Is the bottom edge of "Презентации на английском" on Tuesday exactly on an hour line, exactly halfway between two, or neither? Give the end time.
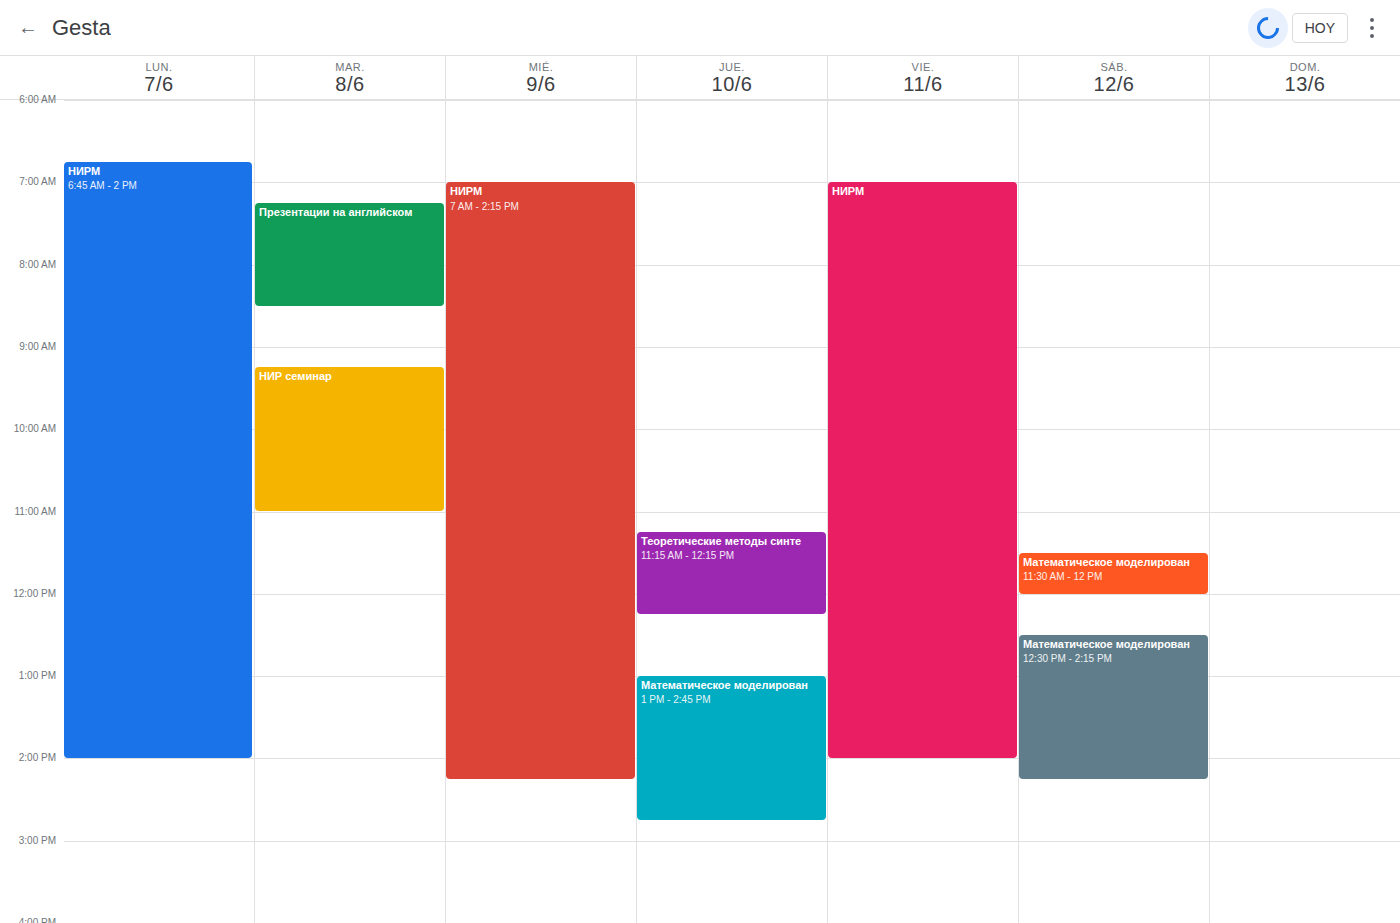
8:30 AM -- halfway between the 8 AM and 9 AM lines.